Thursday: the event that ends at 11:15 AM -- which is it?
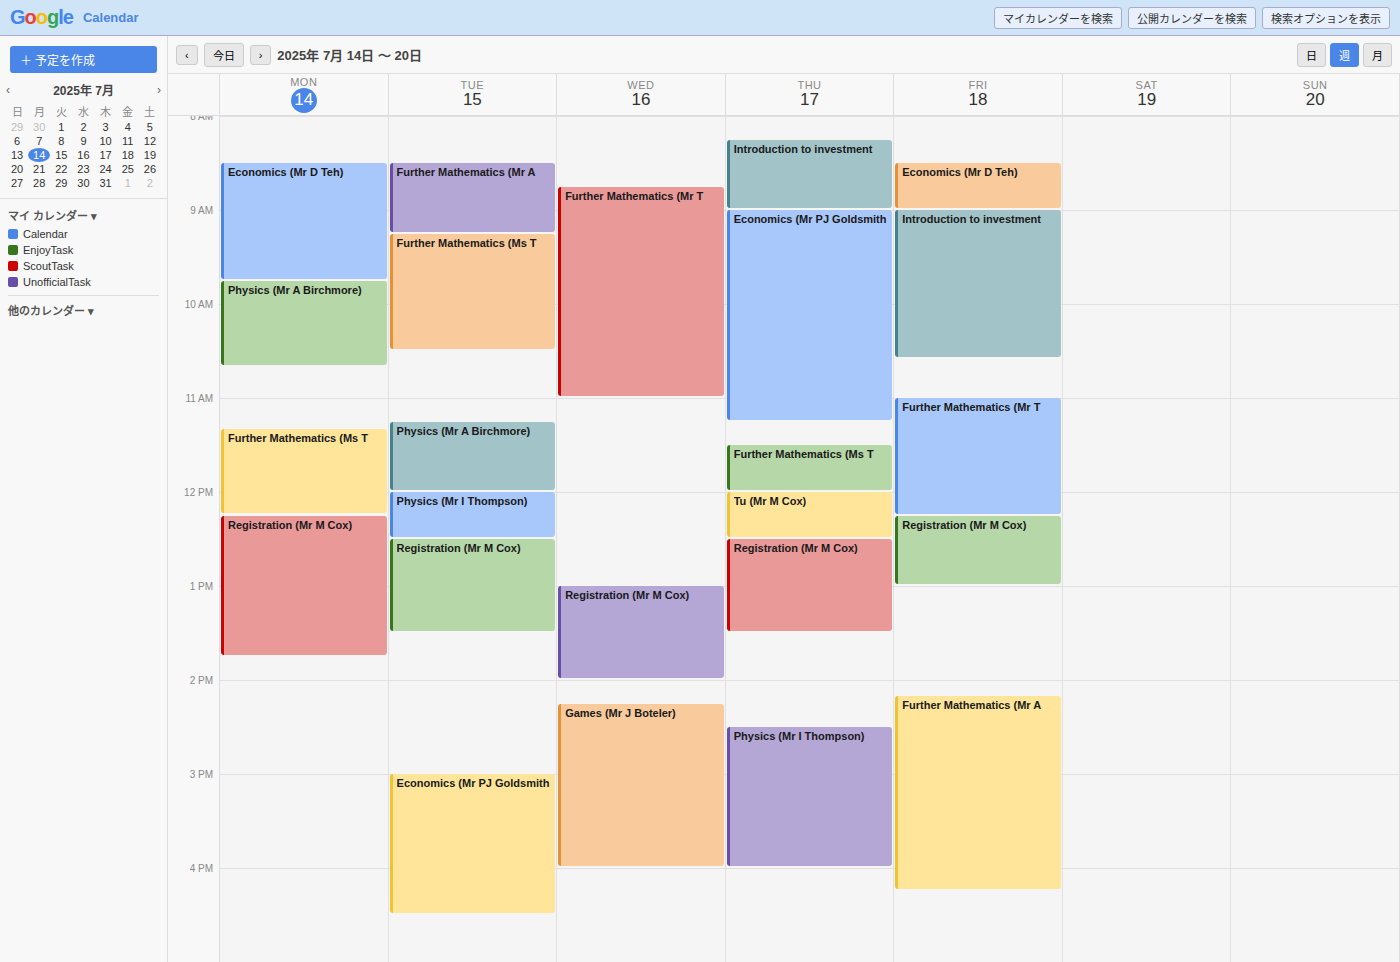
"Economics (Mr PJ Goldsmith"